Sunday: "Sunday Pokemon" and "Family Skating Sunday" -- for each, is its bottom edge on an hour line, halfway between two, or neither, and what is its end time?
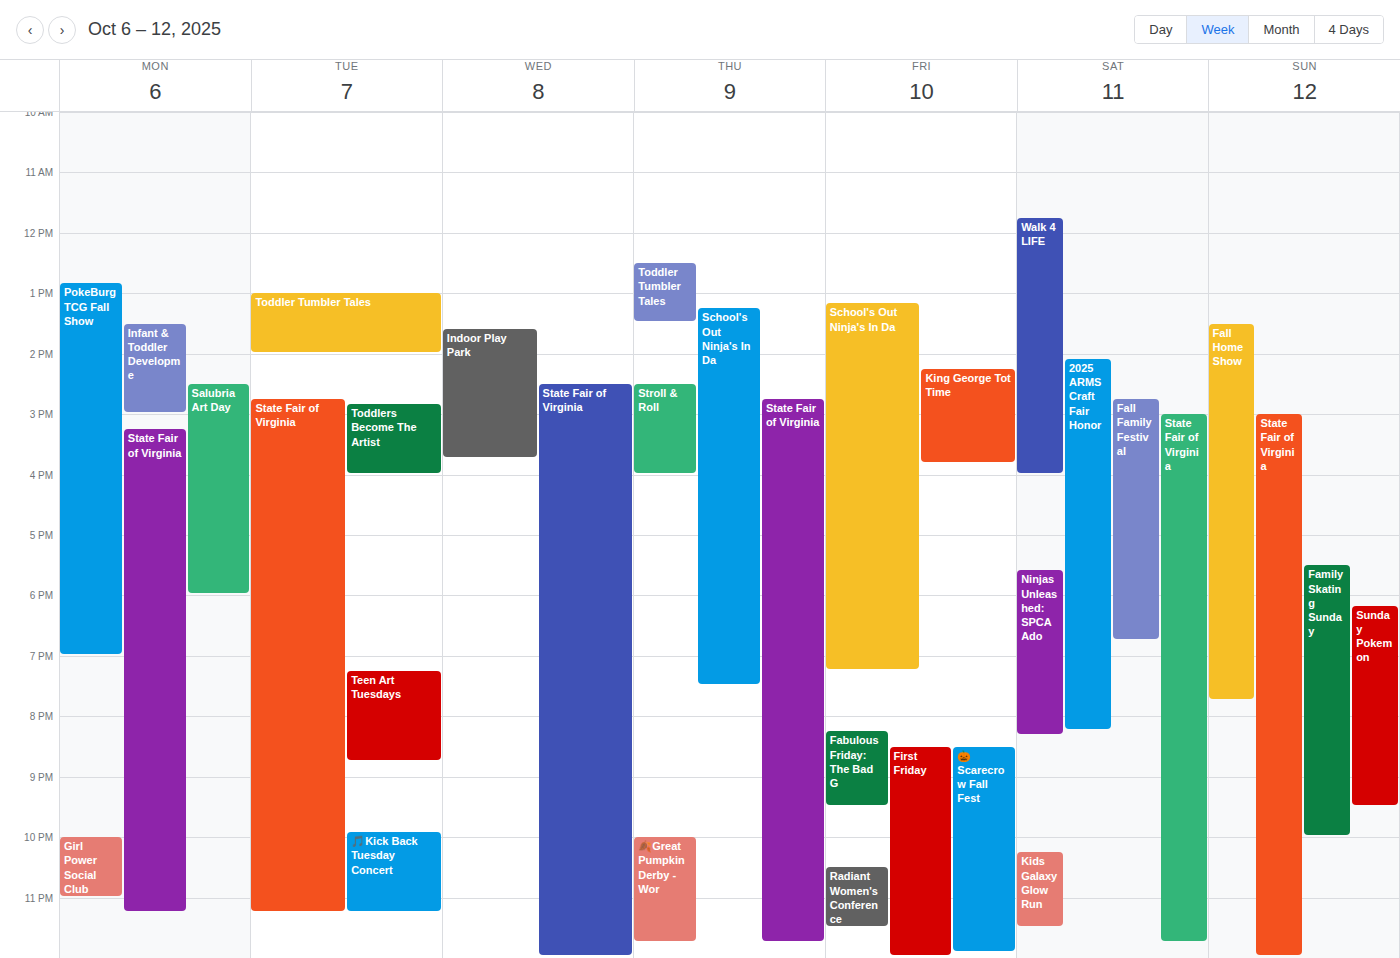
"Sunday Pokemon": 9:30 PM, halfway between the 9 PM and 10 PM lines. "Family Skating Sunday": 10:00 PM, exactly on the 10 PM line.